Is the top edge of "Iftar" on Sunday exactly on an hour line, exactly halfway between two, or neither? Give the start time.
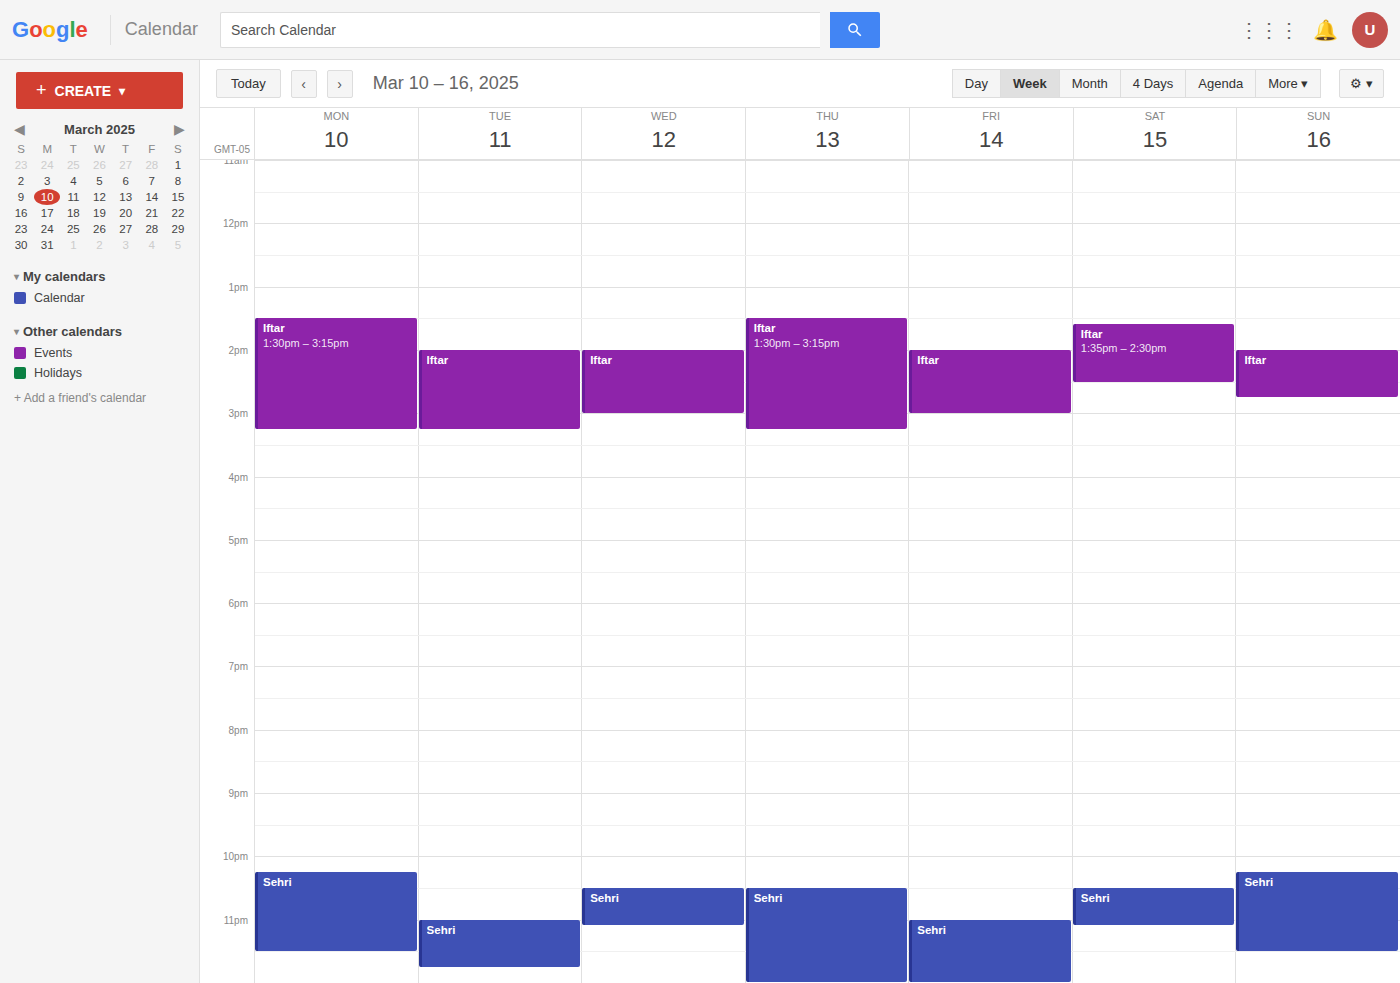
2:00 PM -- exactly on the 2 PM line.